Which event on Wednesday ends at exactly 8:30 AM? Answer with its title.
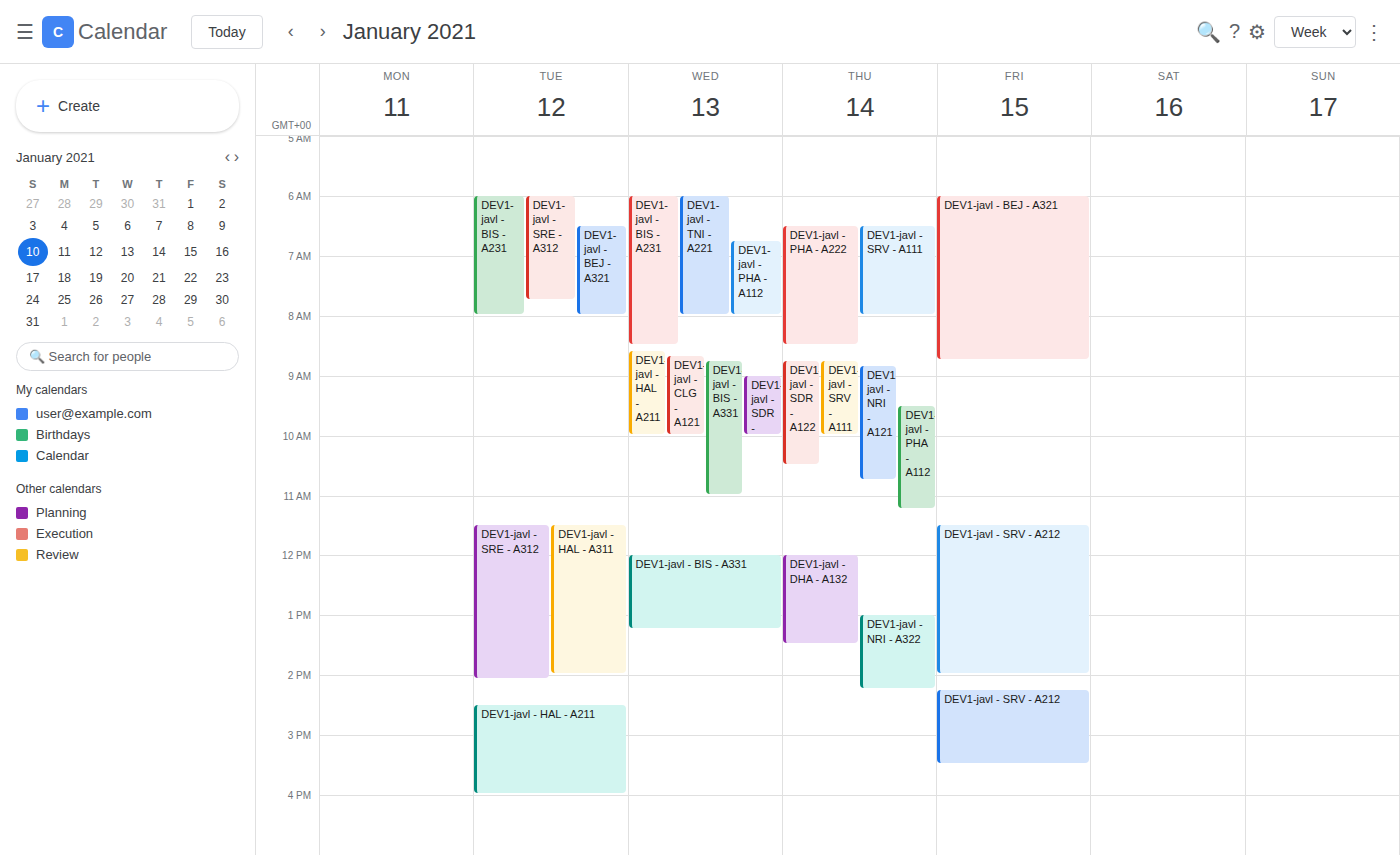
"DEV1-javl - BIS - A231"